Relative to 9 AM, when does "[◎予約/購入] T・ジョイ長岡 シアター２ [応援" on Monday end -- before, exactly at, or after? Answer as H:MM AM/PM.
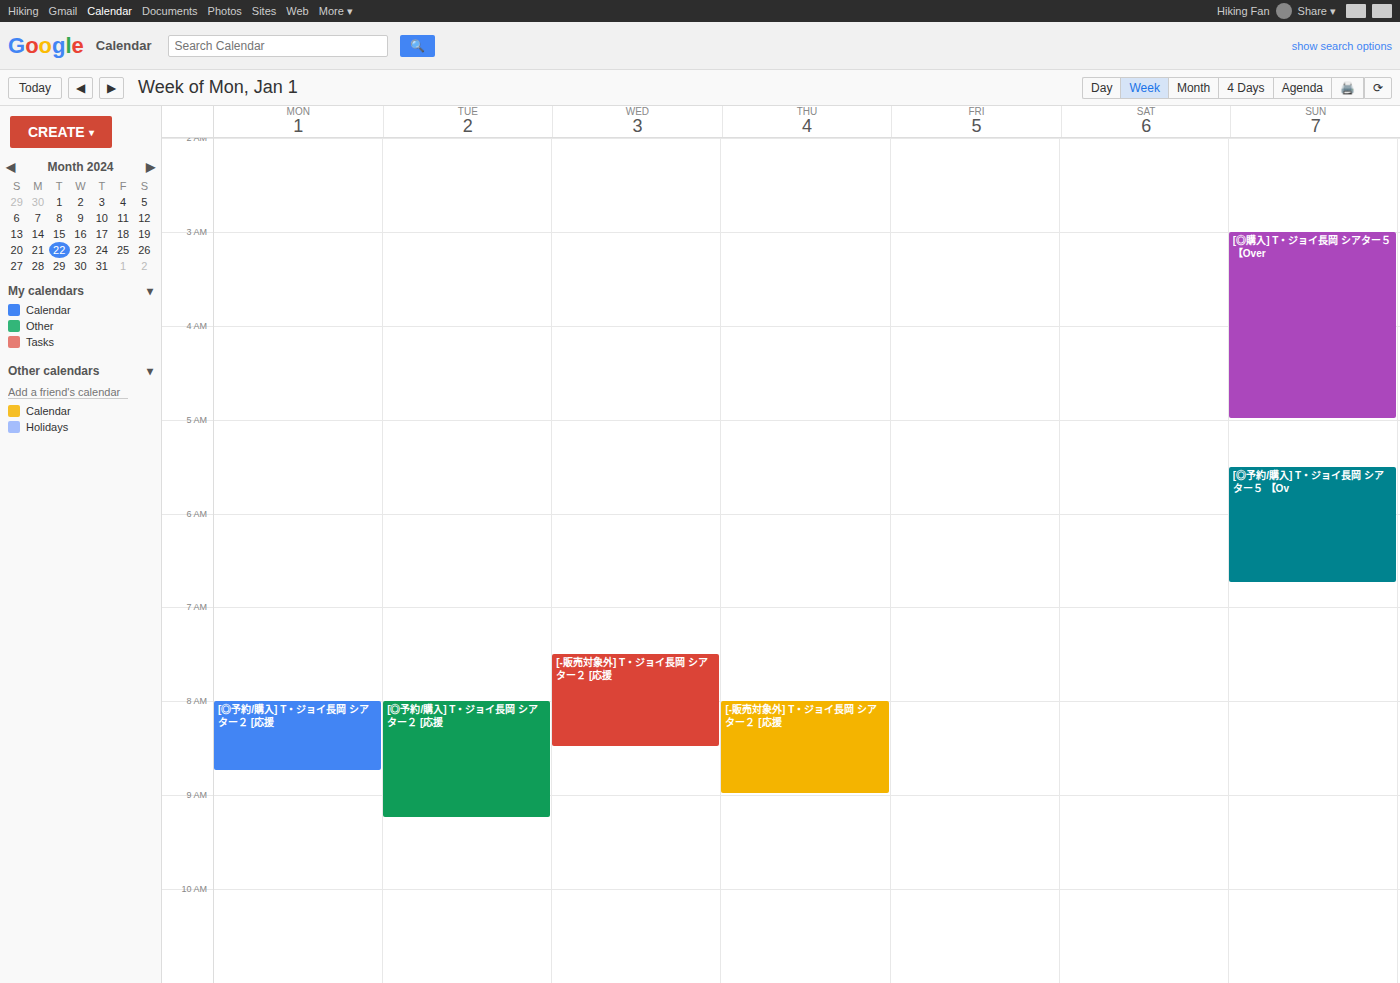
8:45 AM -- before 9 AM, 15 minutes above the 9 AM line.